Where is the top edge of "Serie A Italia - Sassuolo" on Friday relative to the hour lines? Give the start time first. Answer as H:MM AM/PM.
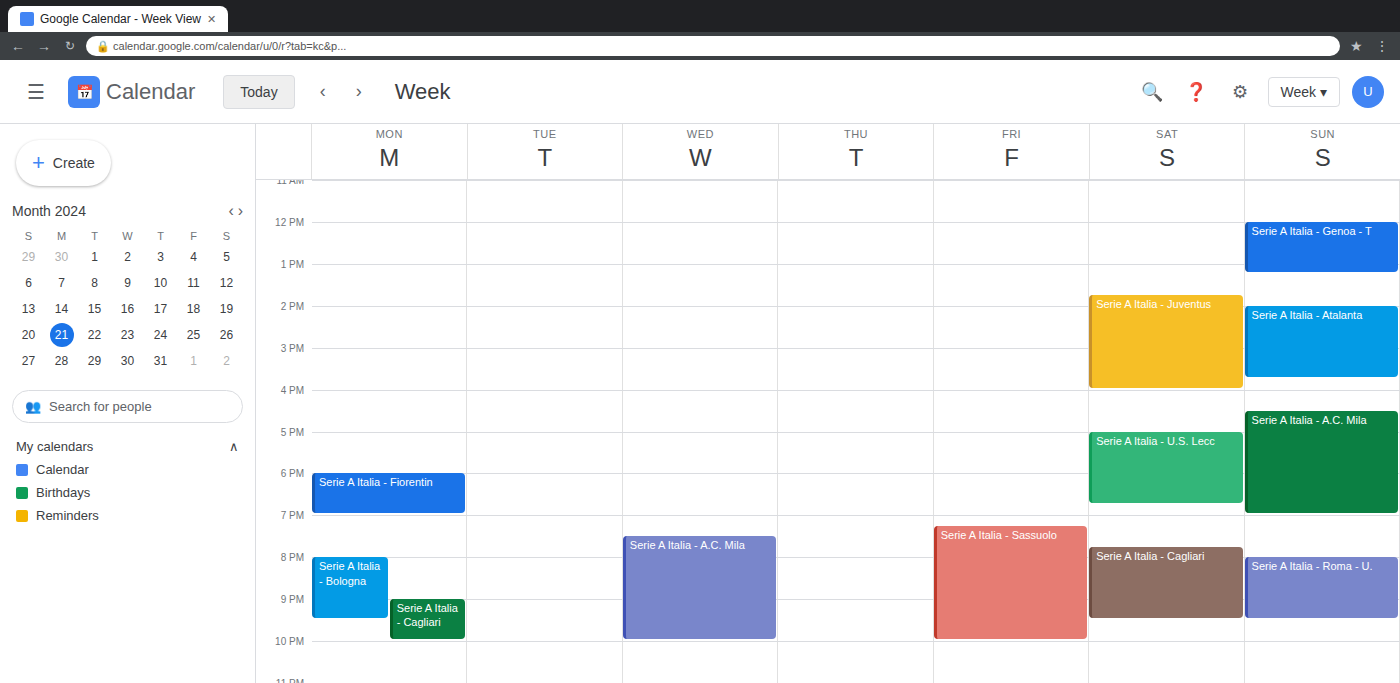
7:15 PM -- neither: a quarter of the way from the 7 PM line to the 8 PM line.